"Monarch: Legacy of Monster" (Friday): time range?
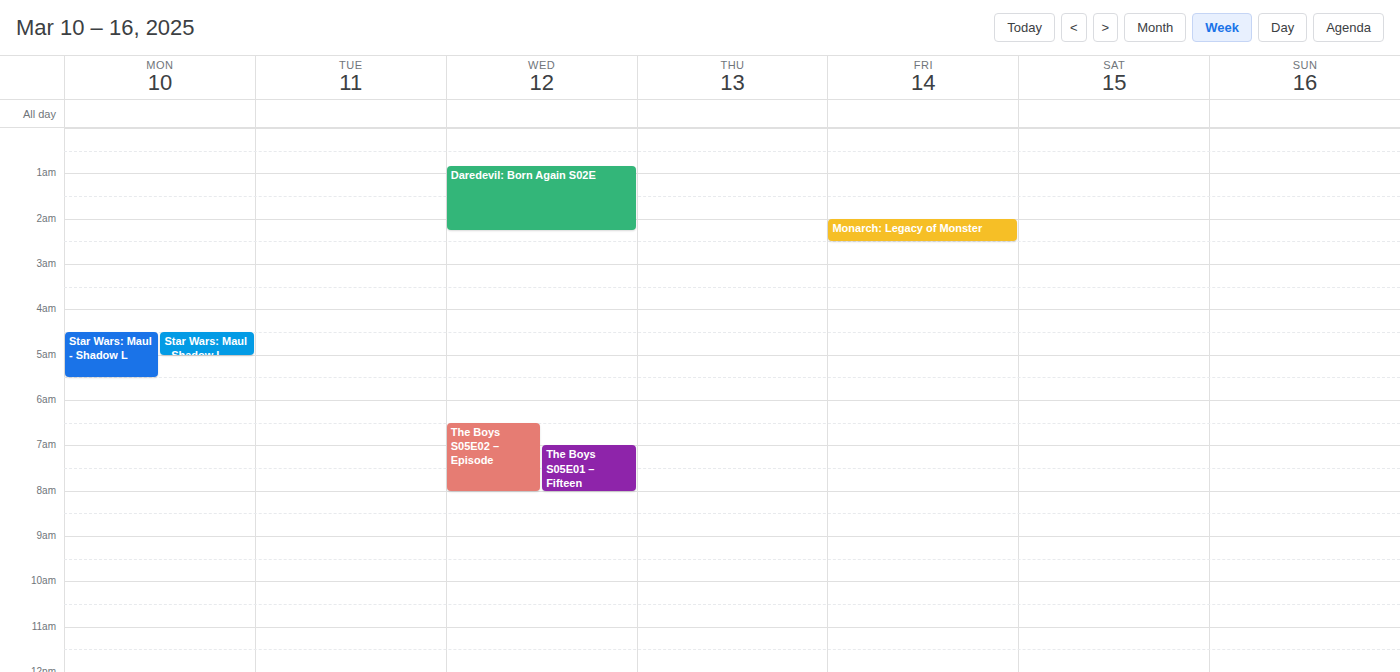
2:00 AM to 2:30 AM